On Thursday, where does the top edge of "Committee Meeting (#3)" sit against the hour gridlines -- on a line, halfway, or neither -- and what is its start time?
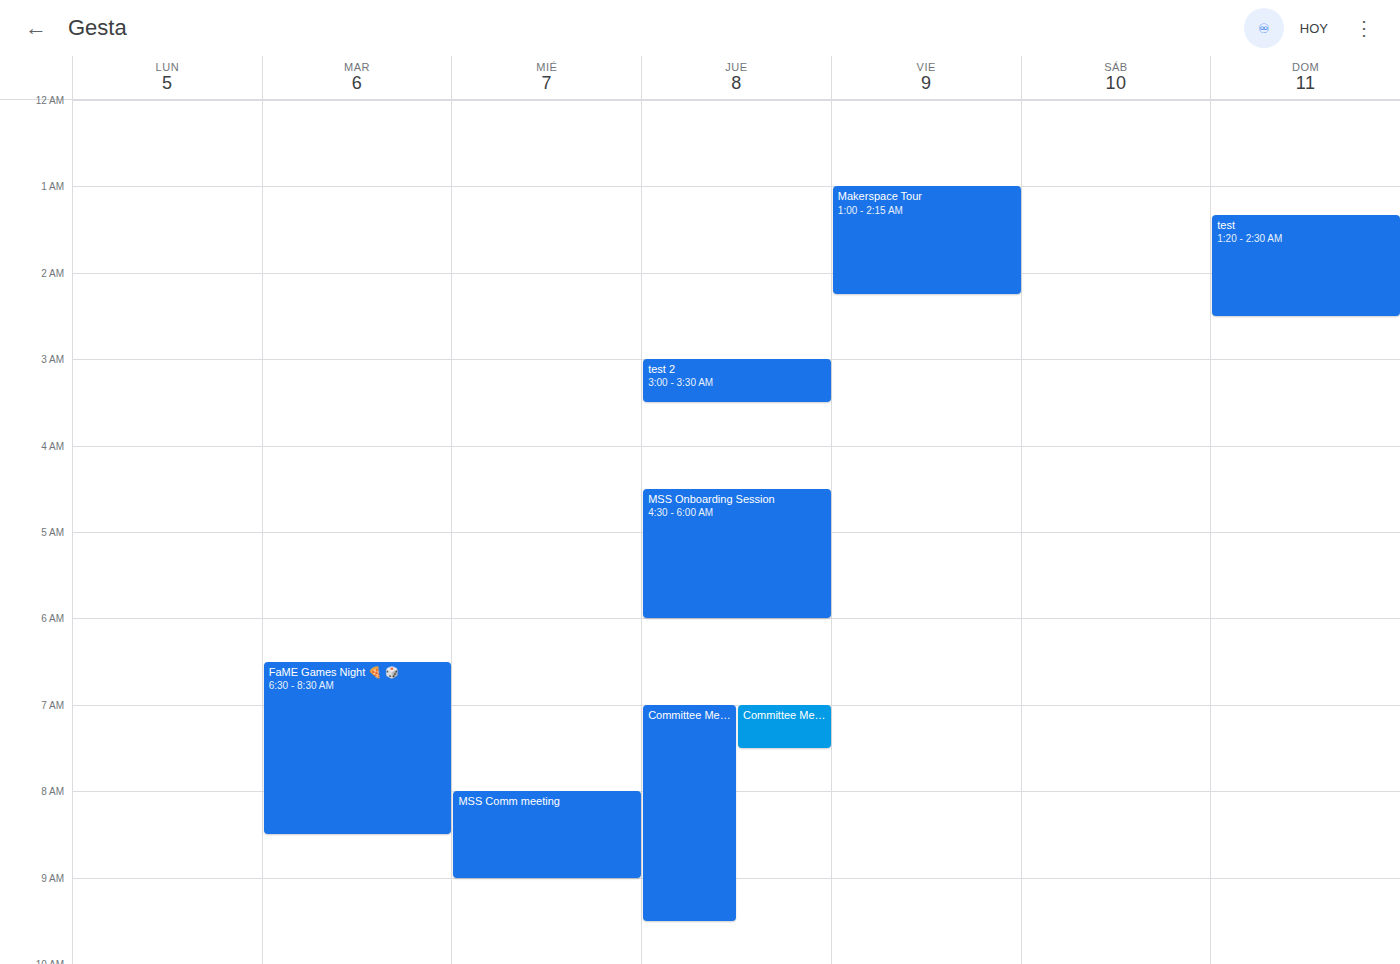
7:00 AM -- exactly on the 7 AM line.